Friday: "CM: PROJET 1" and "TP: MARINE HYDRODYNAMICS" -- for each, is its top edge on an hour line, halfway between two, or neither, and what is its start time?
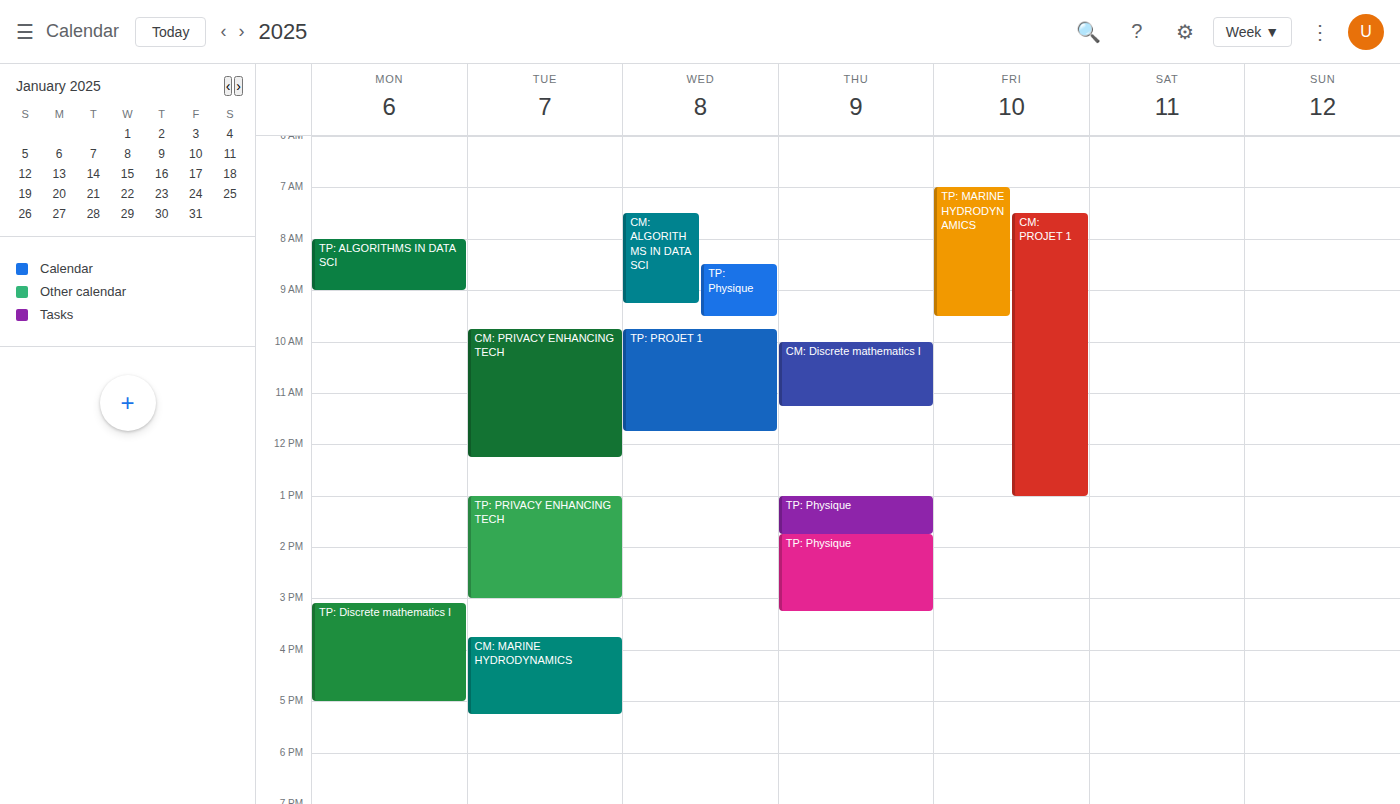
"CM: PROJET 1": 7:30 AM, halfway between the 7 AM and 8 AM lines. "TP: MARINE HYDRODYNAMICS": 7:00 AM, exactly on the 7 AM line.